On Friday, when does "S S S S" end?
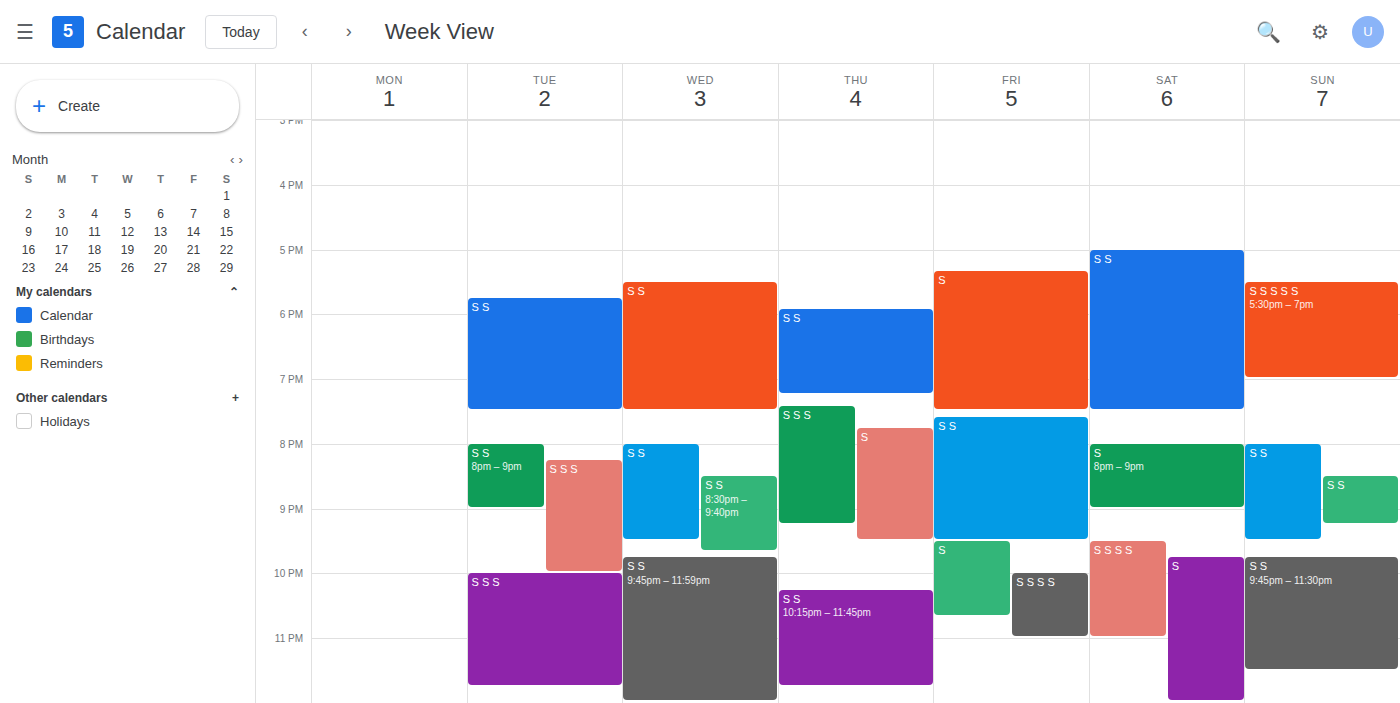
11:00 PM